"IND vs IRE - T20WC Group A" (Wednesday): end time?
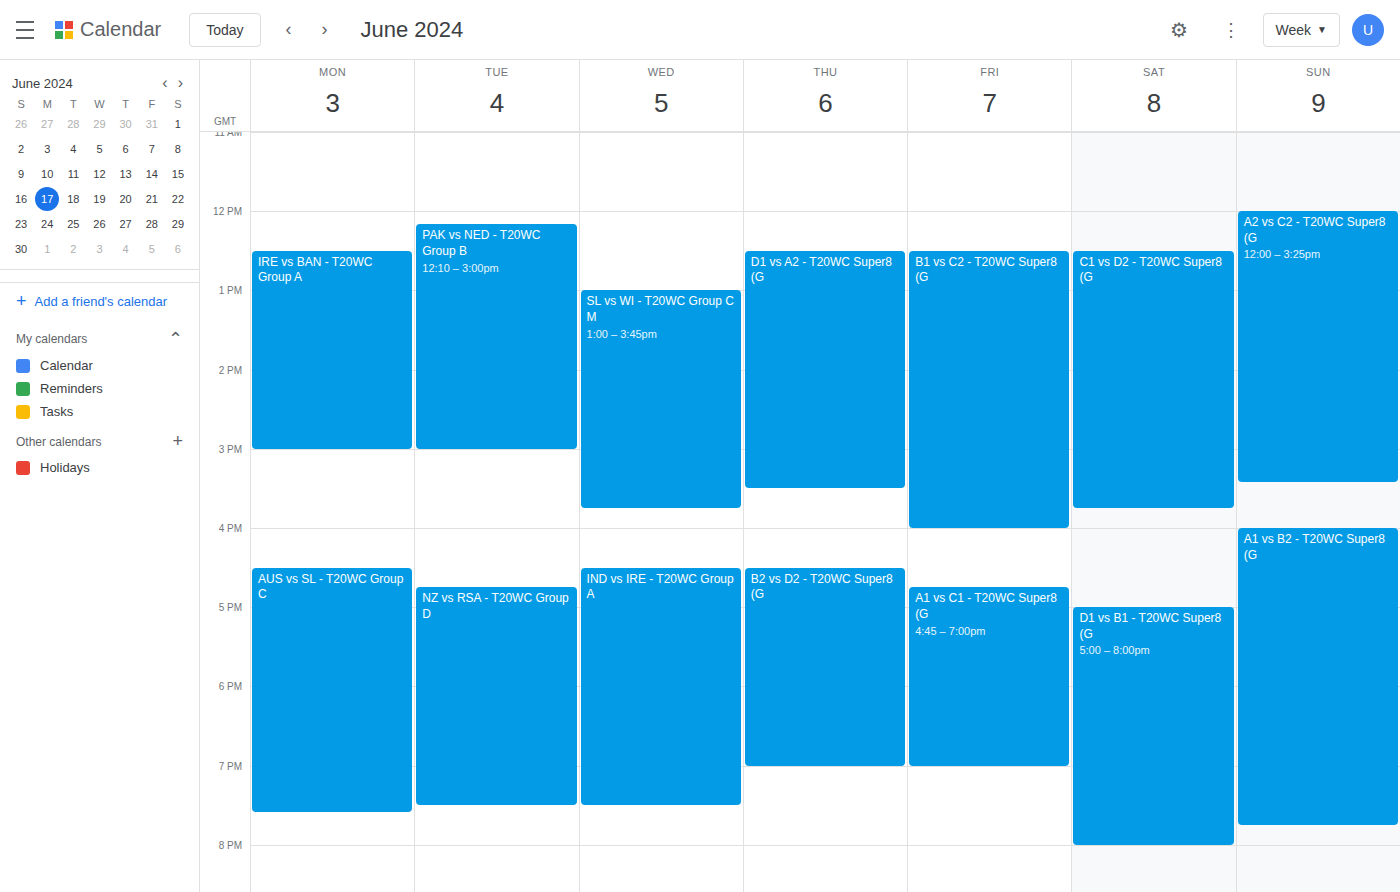
19:30